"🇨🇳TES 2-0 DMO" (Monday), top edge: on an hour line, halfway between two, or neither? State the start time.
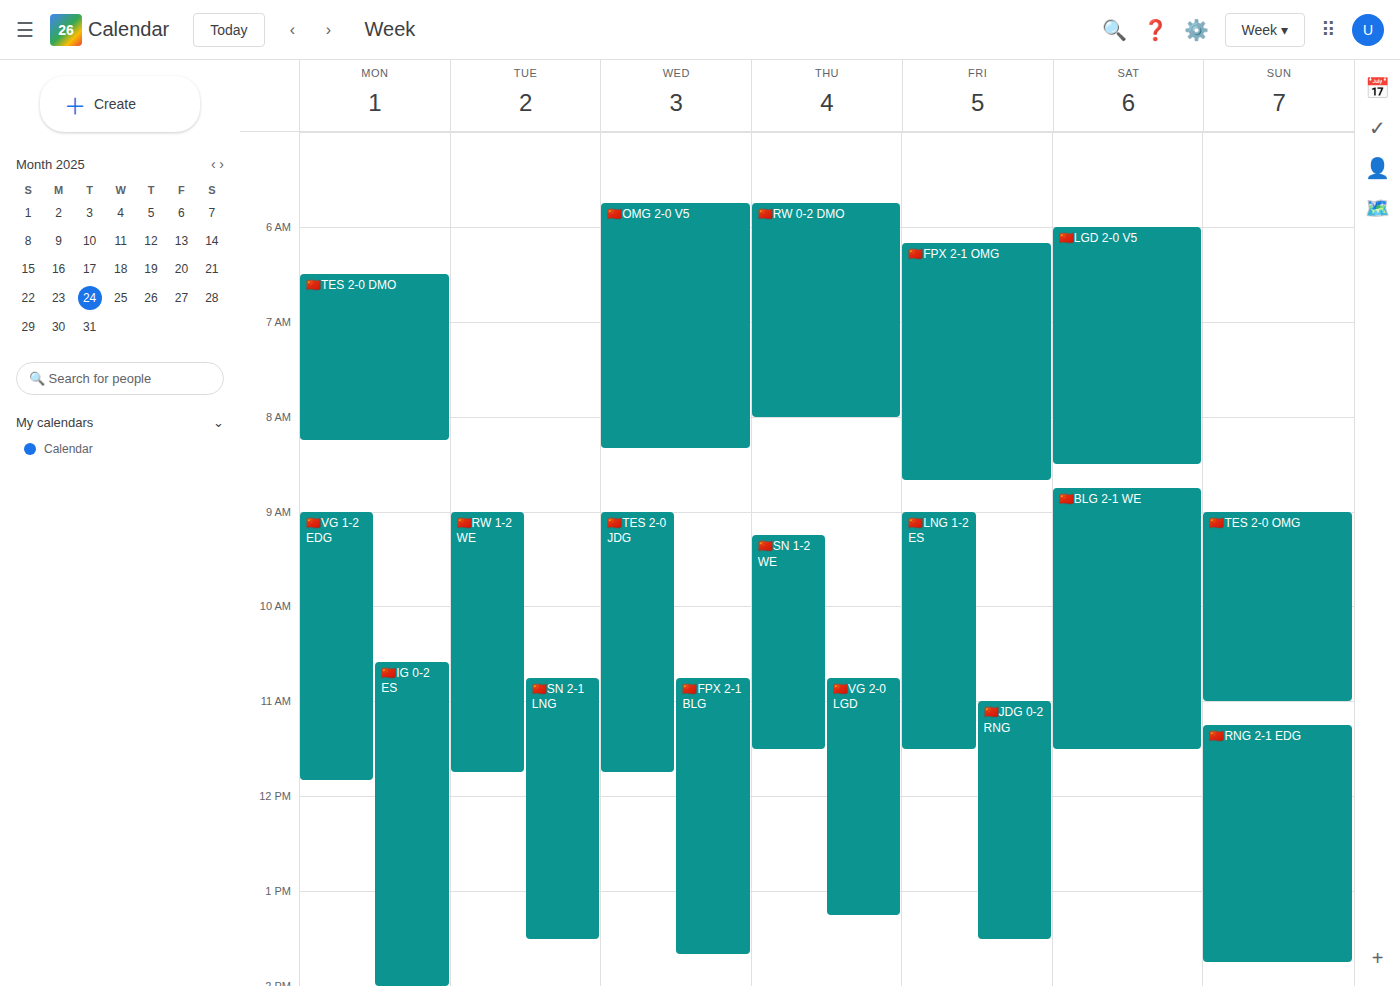
6:30 AM -- halfway between the 6 AM and 7 AM lines.